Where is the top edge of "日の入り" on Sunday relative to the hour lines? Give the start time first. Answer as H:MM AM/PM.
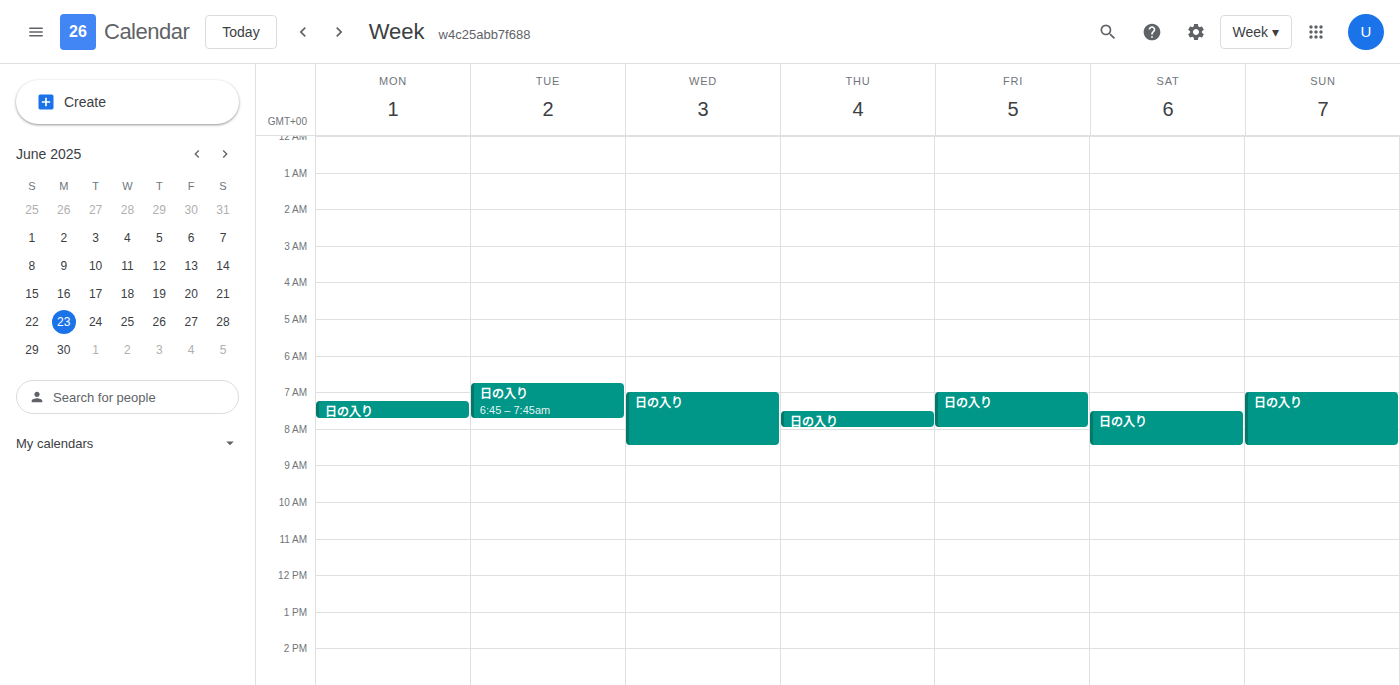
7:00 AM -- exactly on the 7 AM line.